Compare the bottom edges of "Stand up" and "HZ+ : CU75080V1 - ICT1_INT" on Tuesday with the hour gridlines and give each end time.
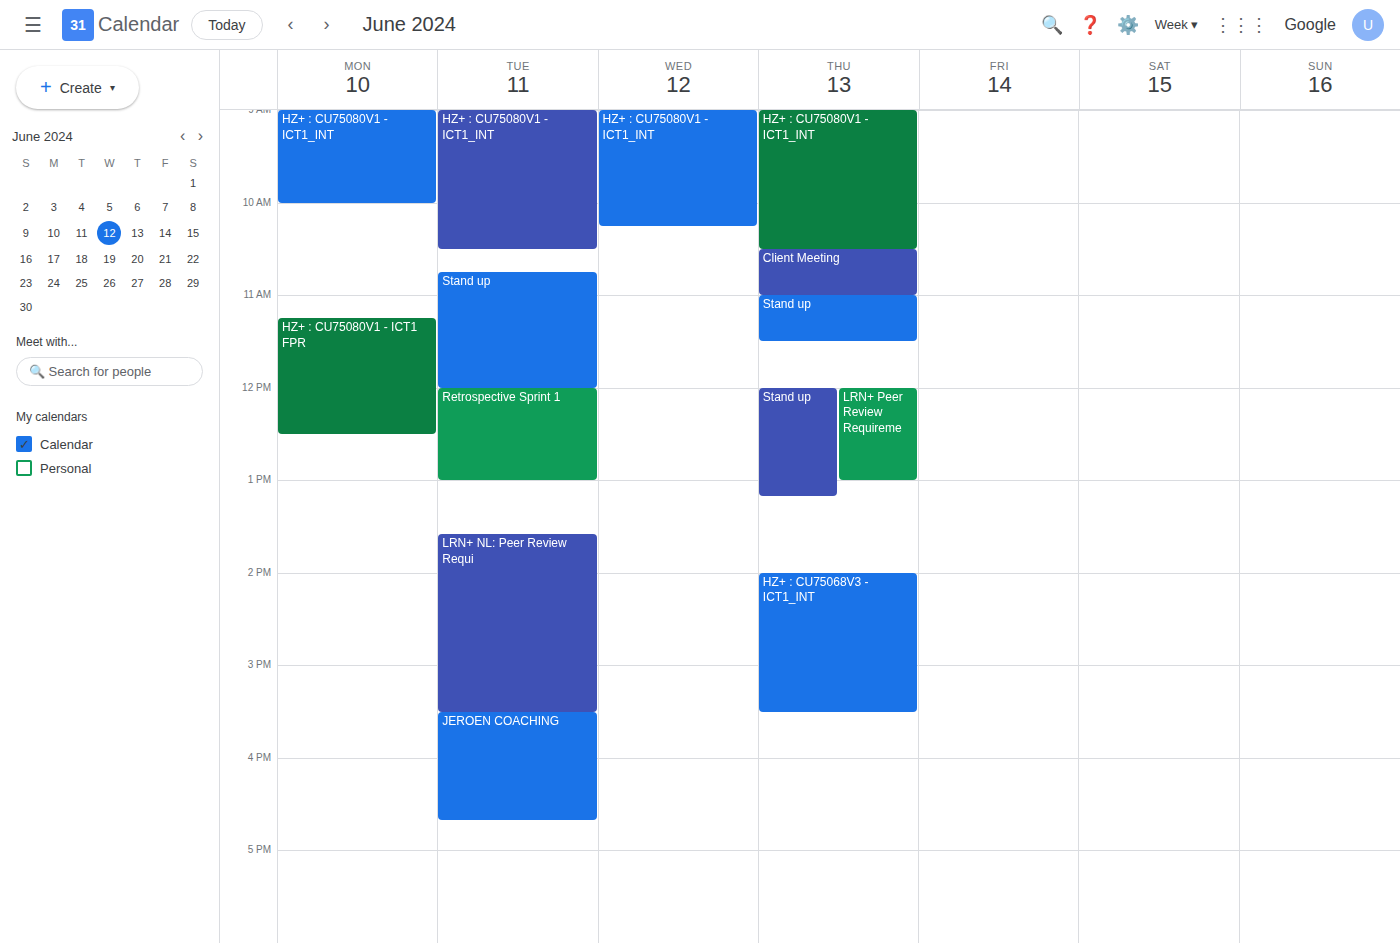
"Stand up": 12:00 PM, exactly on the 12 PM line. "HZ+ : CU75080V1 - ICT1_INT": 10:30 AM, halfway between the 10 AM and 11 AM lines.